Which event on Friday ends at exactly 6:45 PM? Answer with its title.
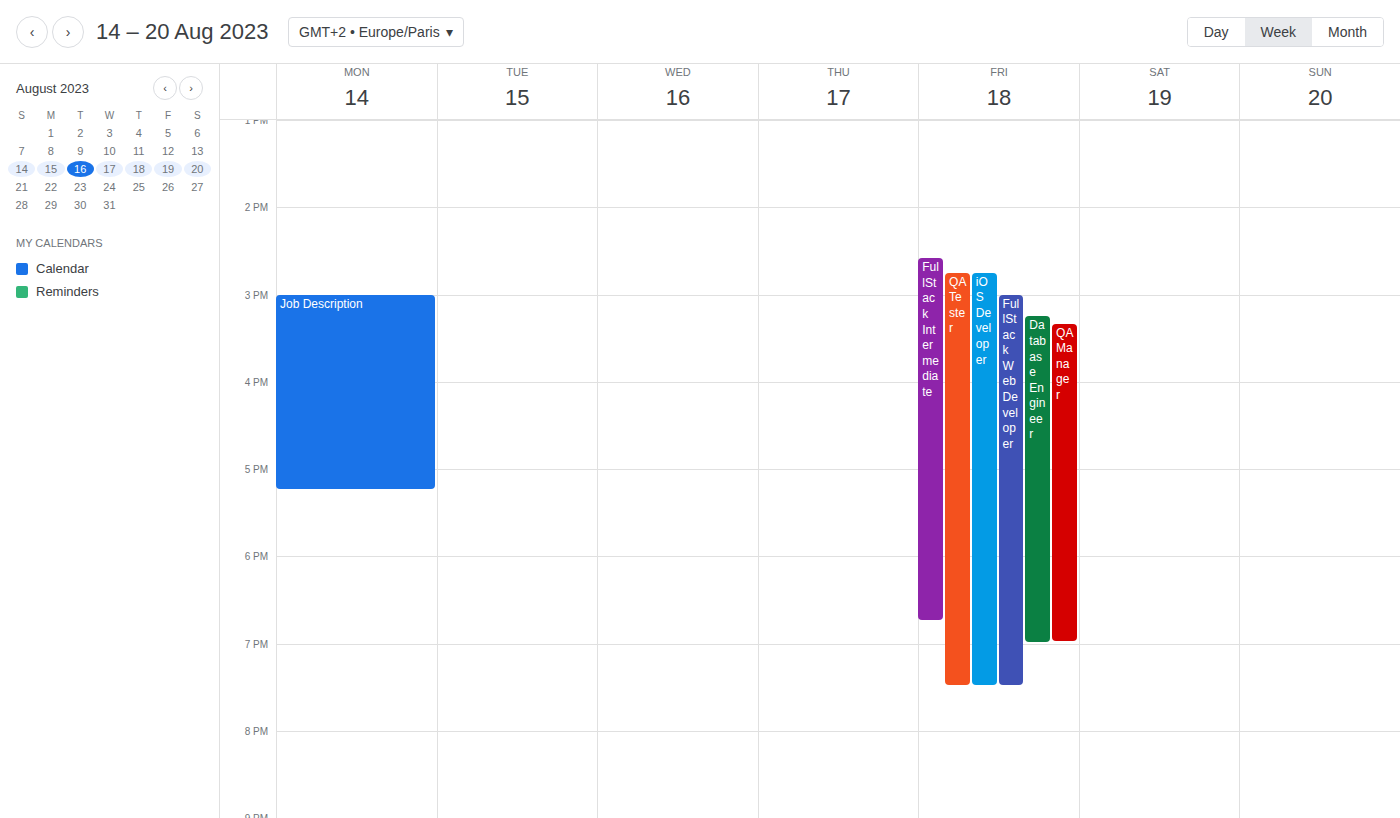
"FullStack Intermediate"